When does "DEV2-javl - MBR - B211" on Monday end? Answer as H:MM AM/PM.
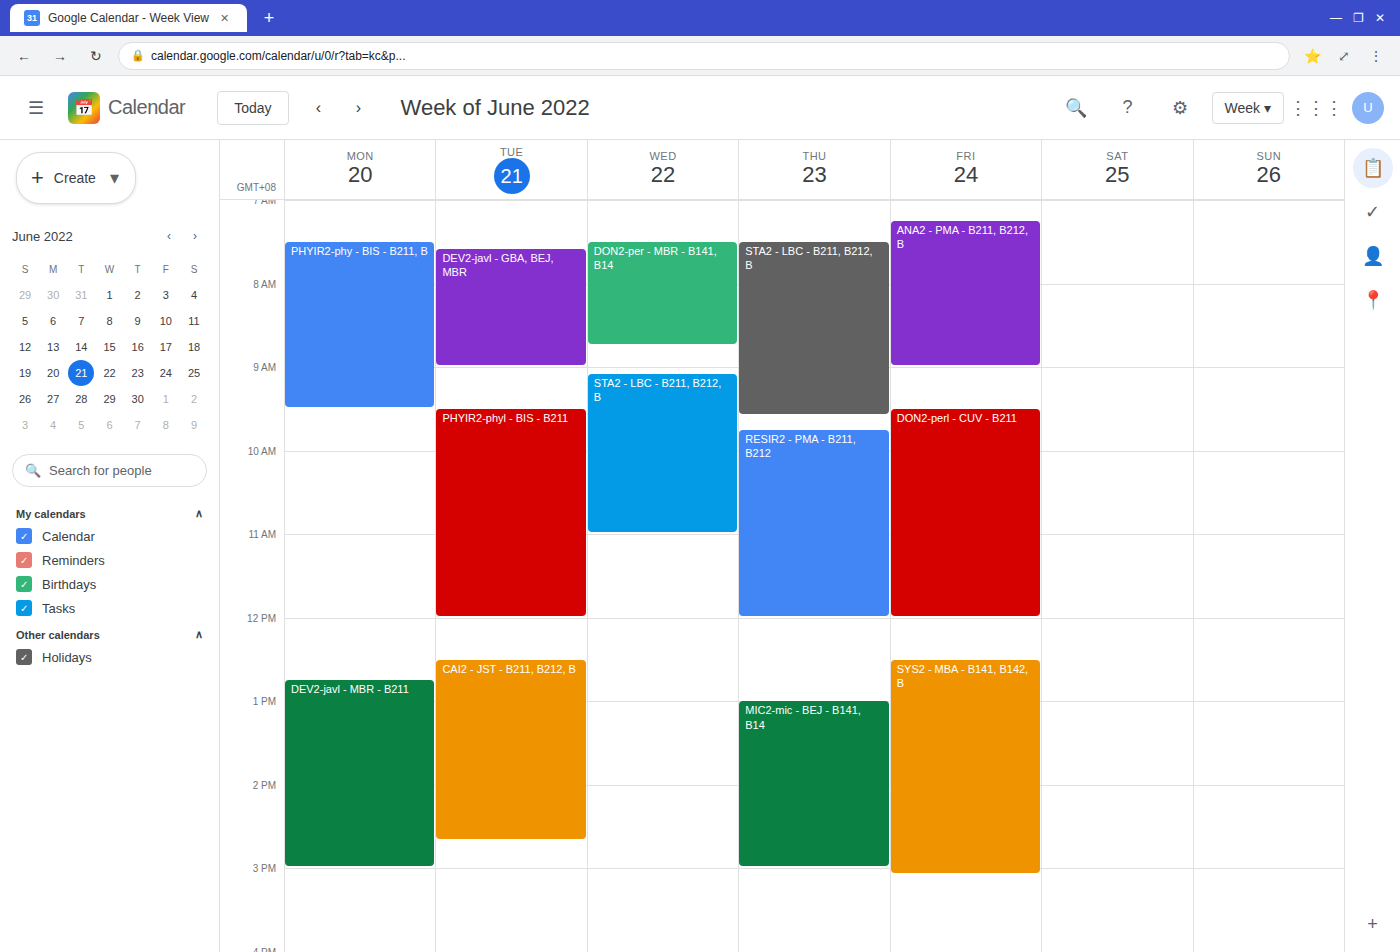
3:00 PM